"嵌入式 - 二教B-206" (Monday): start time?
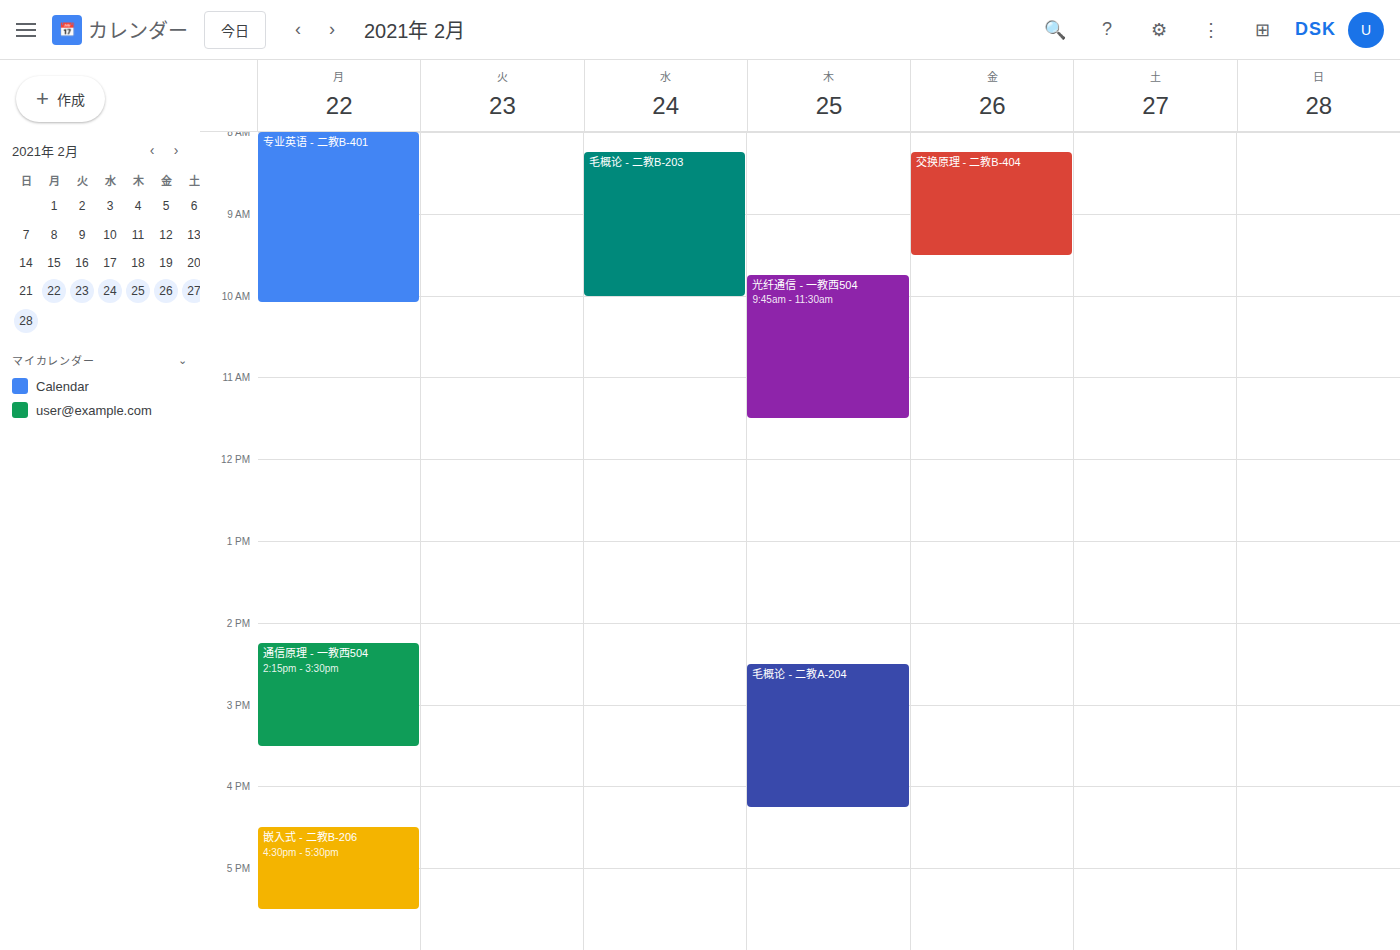
16:30